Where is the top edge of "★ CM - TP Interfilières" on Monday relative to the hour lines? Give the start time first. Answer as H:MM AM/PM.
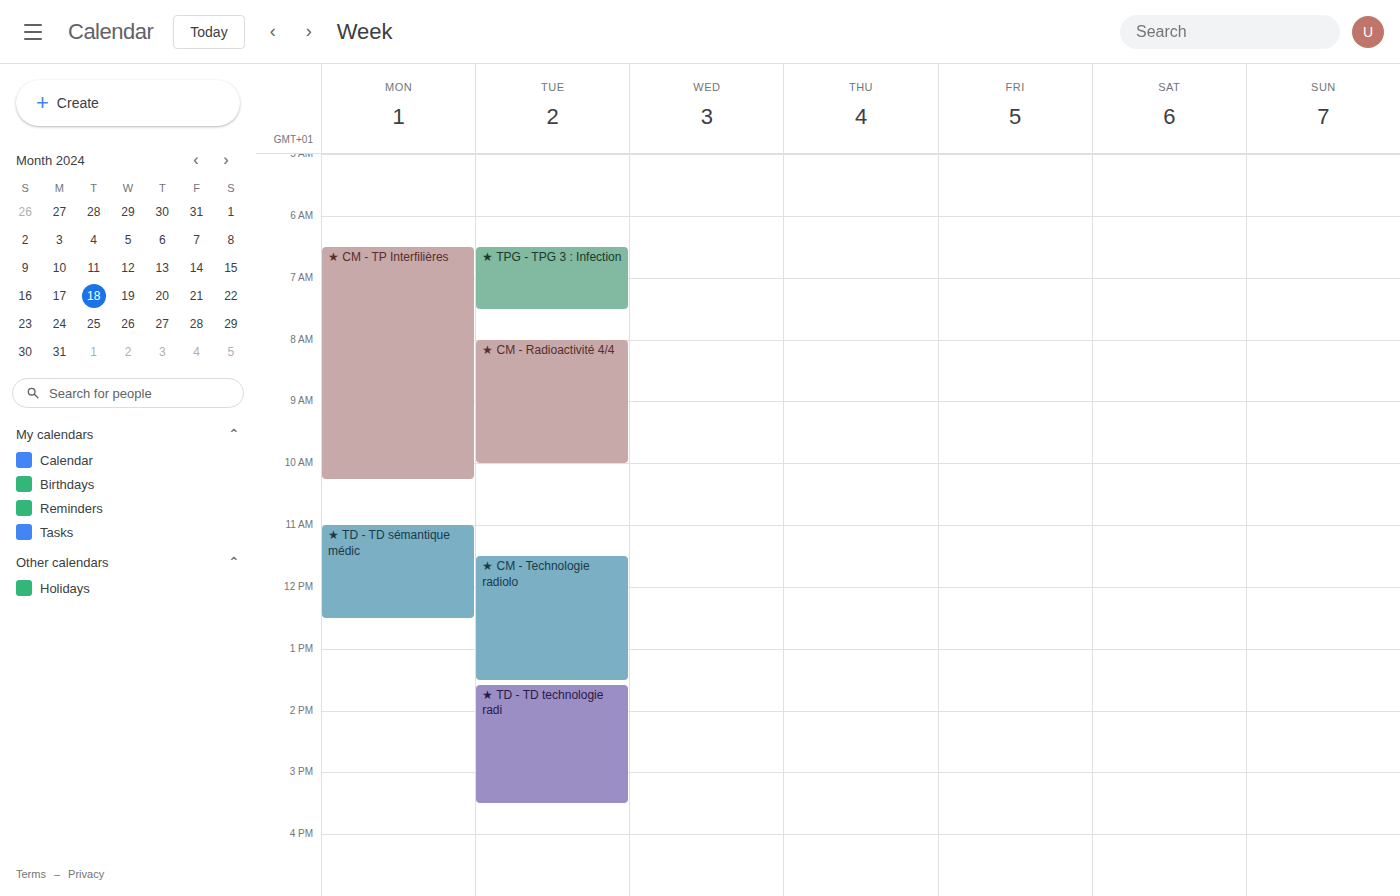
6:30 AM -- halfway between the 6 AM and 7 AM lines.